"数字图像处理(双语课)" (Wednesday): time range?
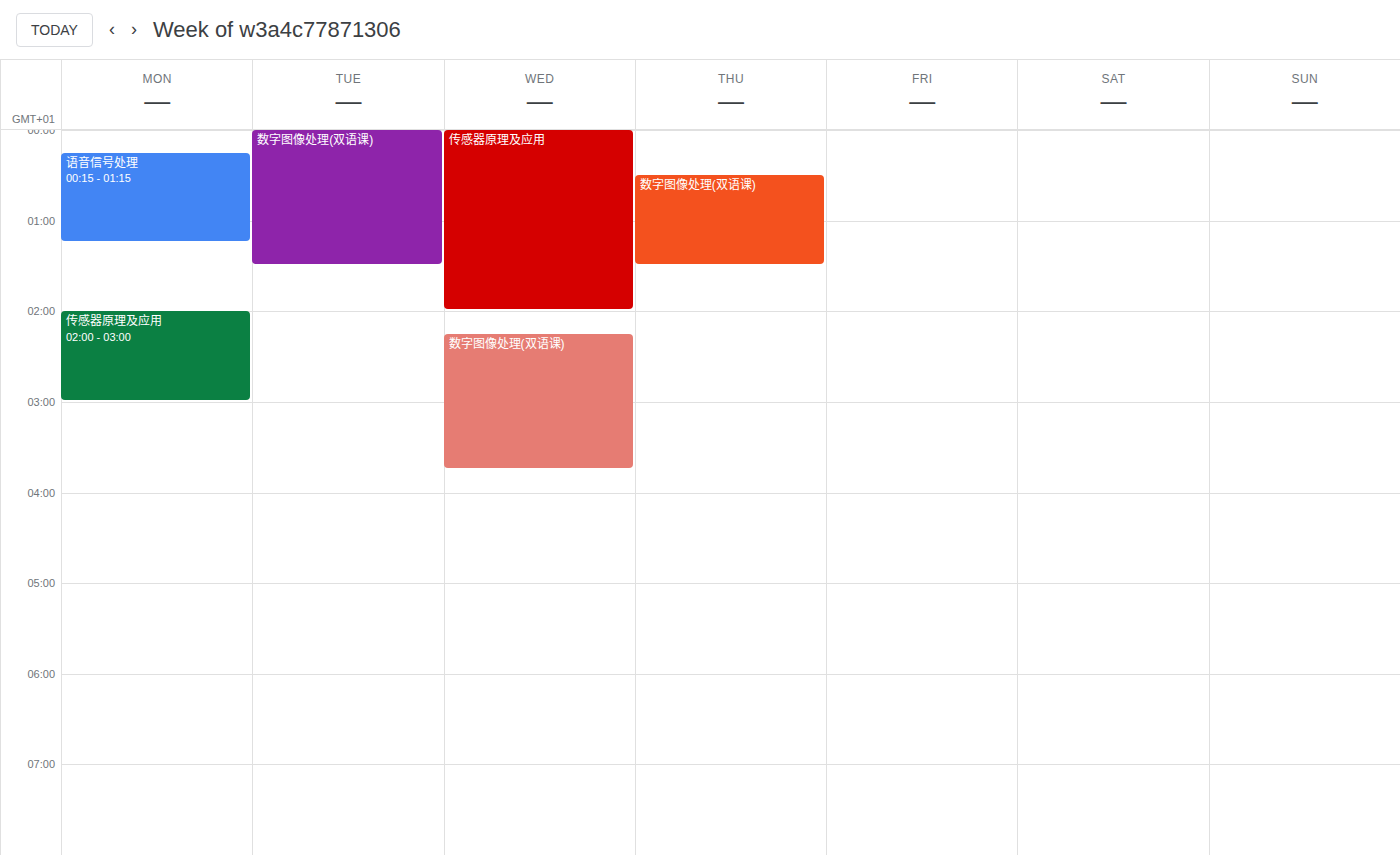
2:15 AM to 3:45 AM